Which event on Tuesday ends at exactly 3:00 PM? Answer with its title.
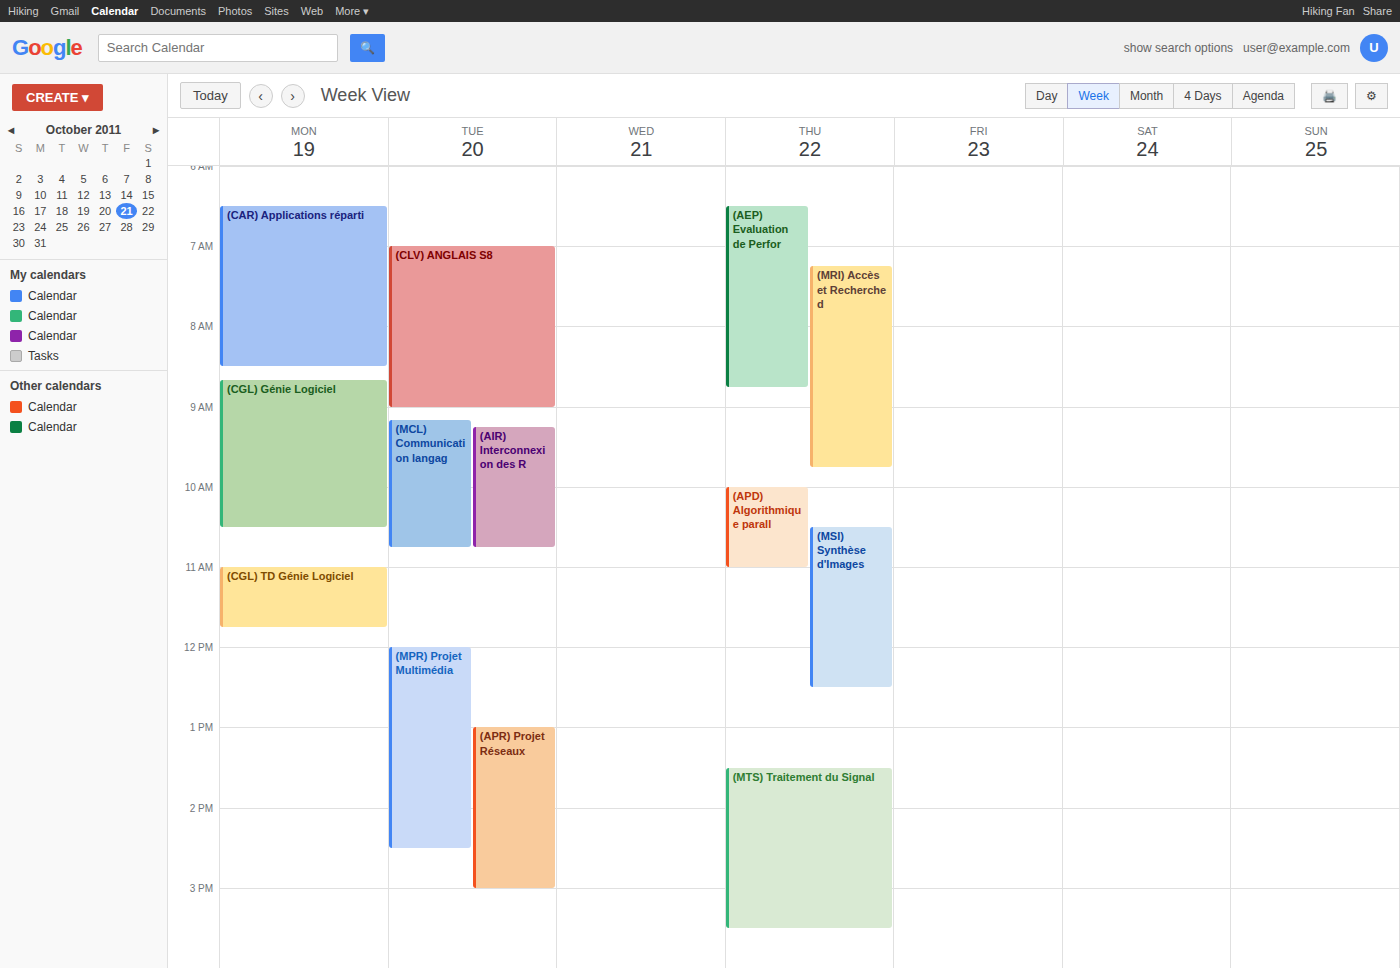
"(APR) Projet Réseaux"